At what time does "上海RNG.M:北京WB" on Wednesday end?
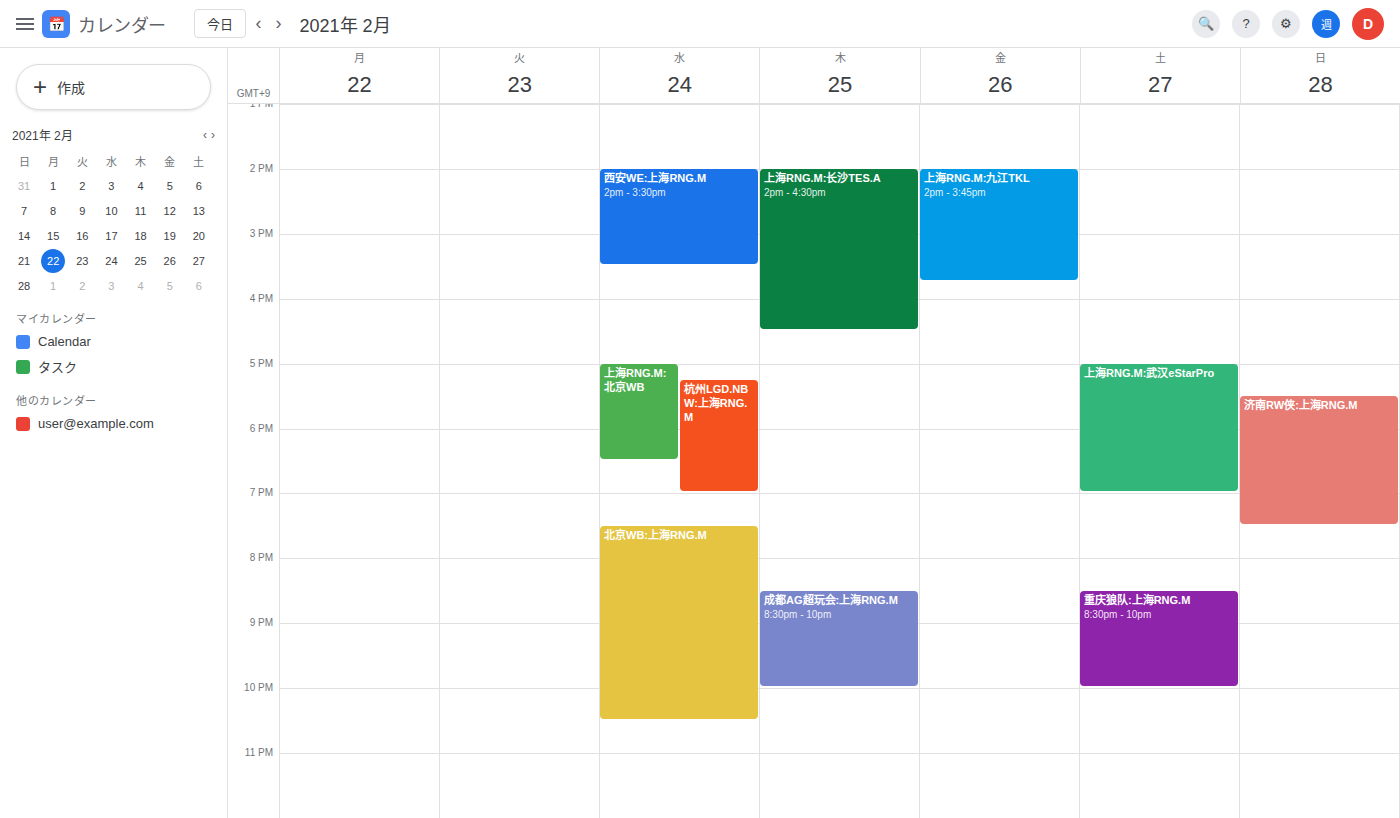
6:30 PM